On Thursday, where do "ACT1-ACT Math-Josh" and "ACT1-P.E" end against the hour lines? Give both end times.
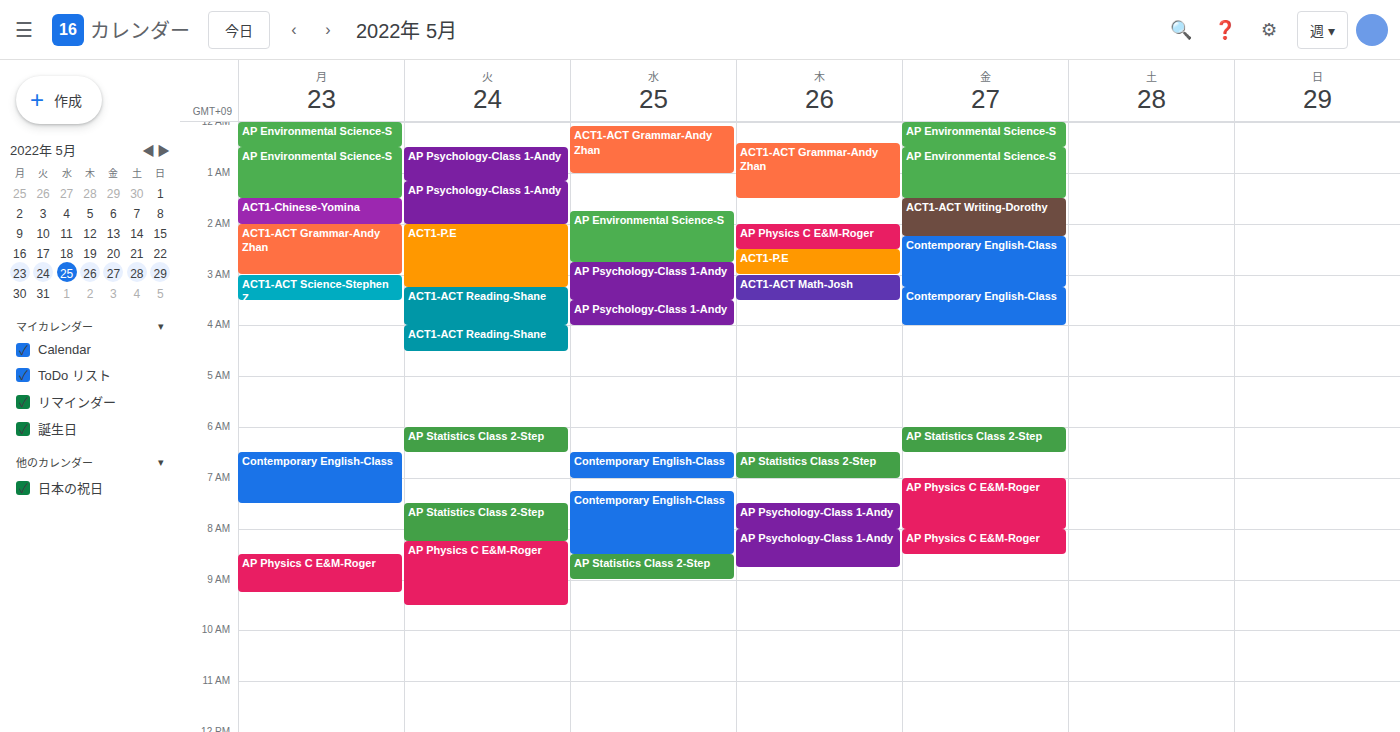
"ACT1-ACT Math-Josh": 3:30 AM, halfway between the 3 AM and 4 AM lines. "ACT1-P.E": 3:00 AM, exactly on the 3 AM line.